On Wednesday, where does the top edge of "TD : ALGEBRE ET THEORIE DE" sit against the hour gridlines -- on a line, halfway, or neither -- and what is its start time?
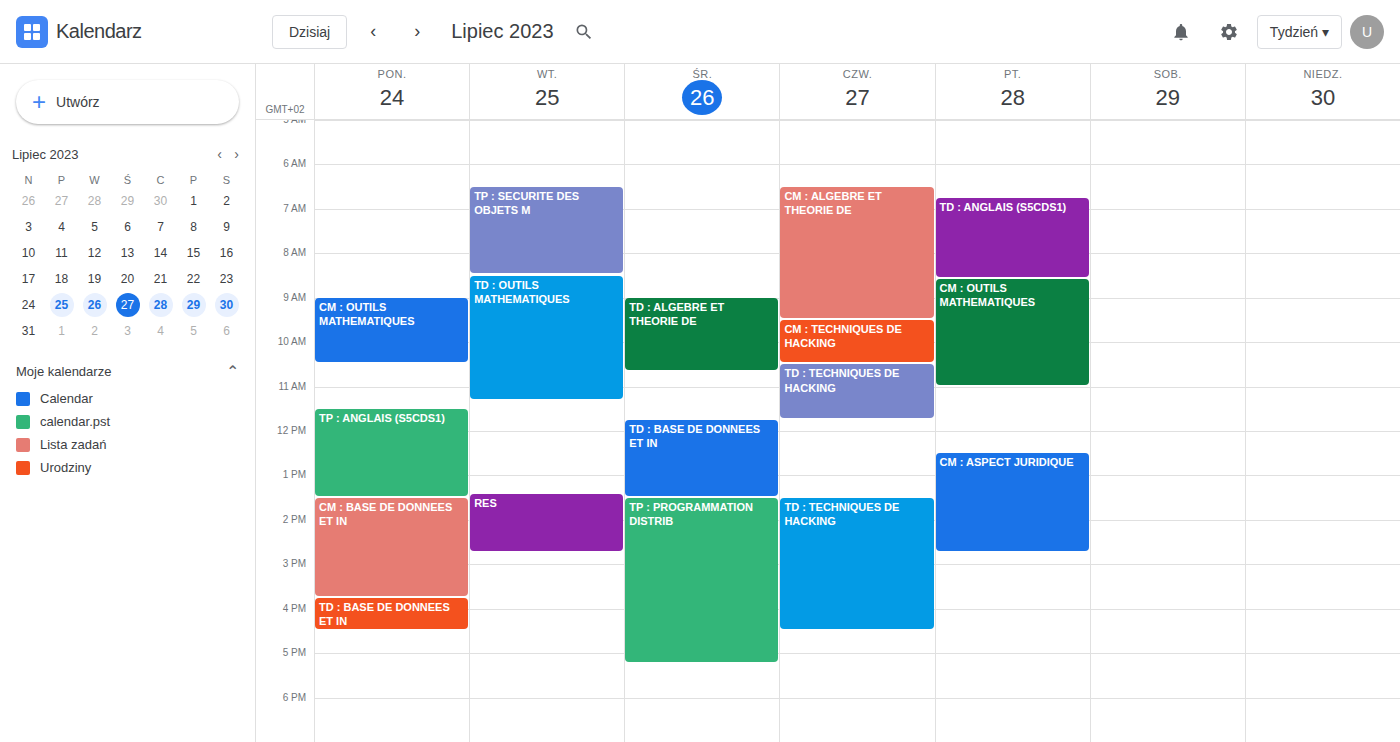
9:00 AM -- exactly on the 9 AM line.